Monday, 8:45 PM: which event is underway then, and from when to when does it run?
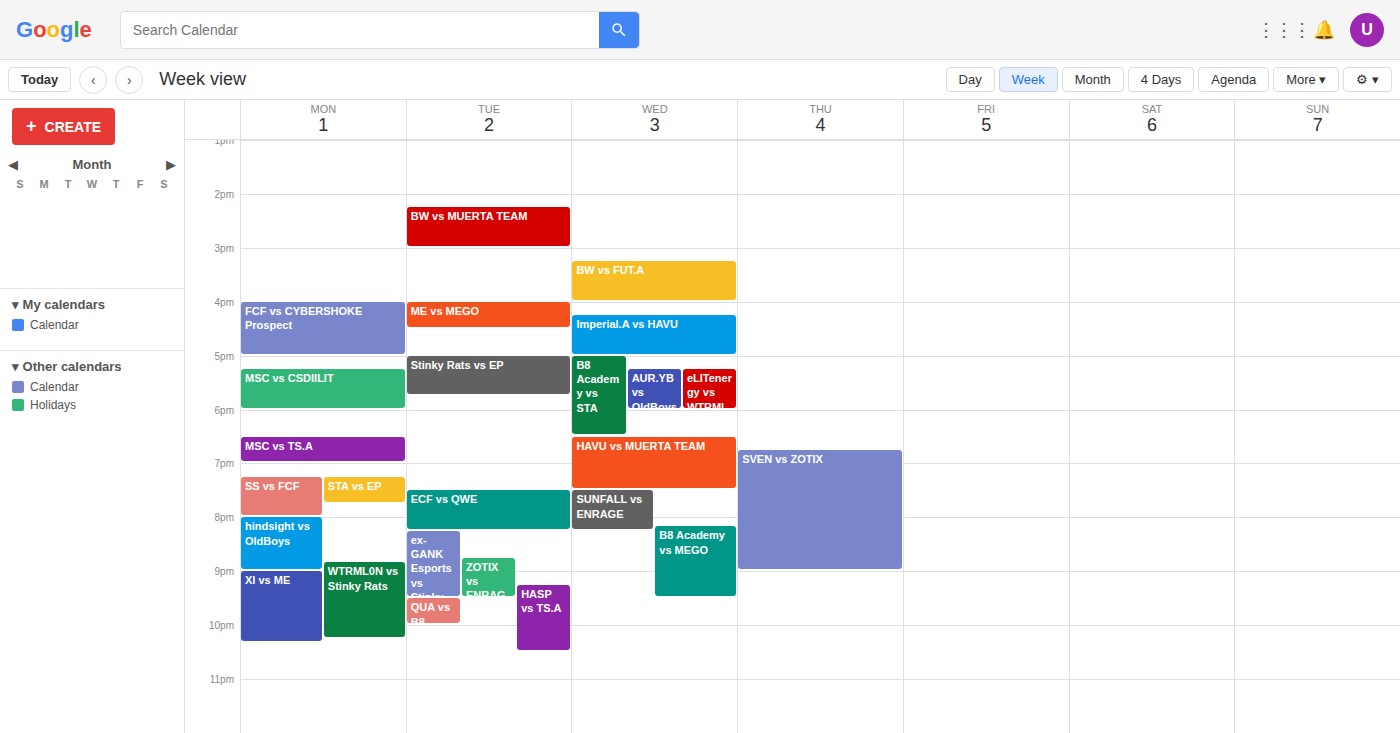
"hindsight vs OldBoys", 8:00 PM to 9:00 PM